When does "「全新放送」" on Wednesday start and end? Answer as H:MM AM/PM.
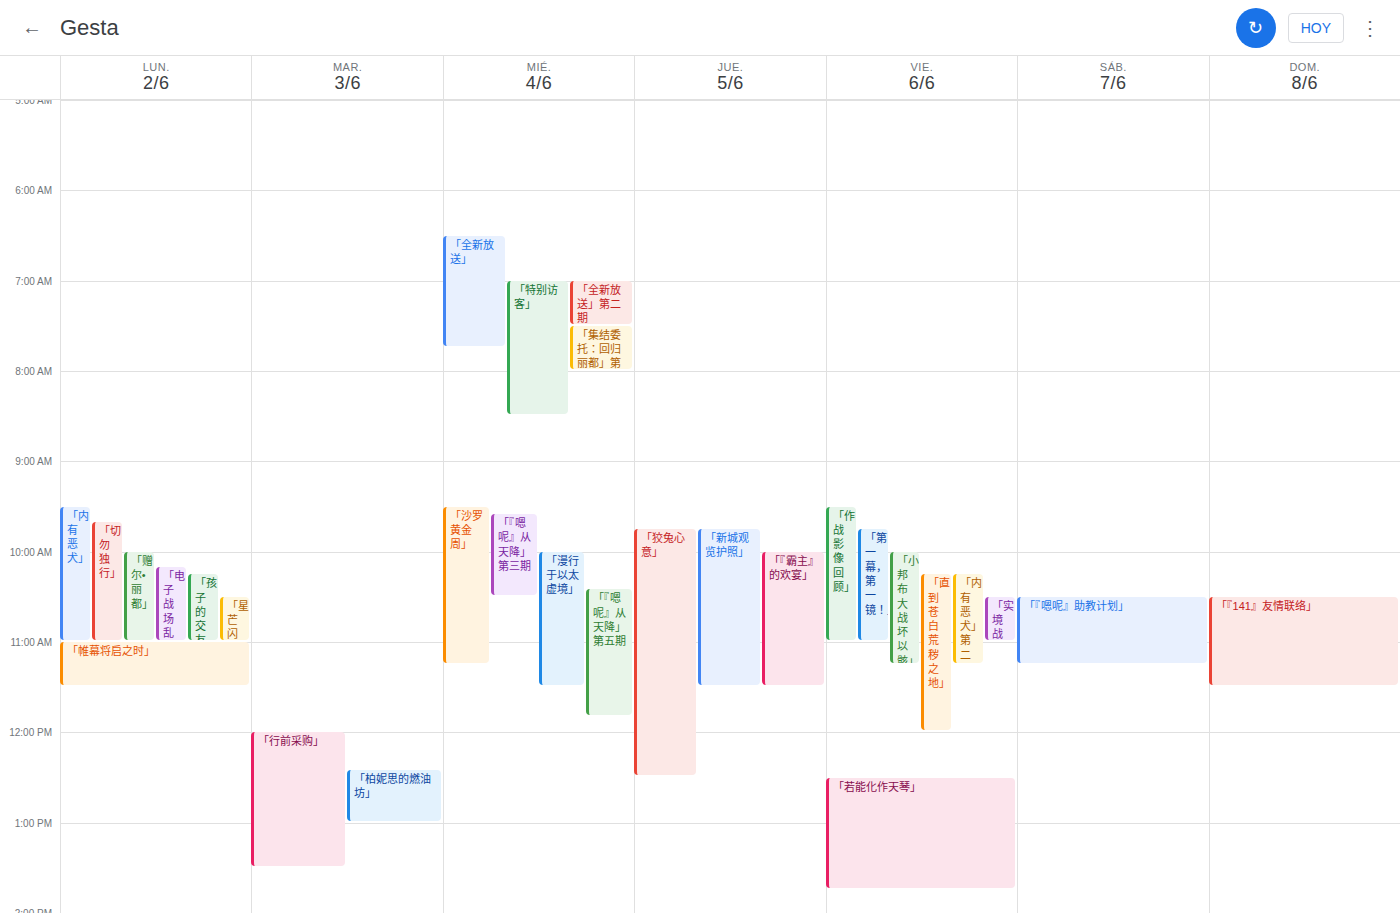
6:30 AM to 7:45 AM